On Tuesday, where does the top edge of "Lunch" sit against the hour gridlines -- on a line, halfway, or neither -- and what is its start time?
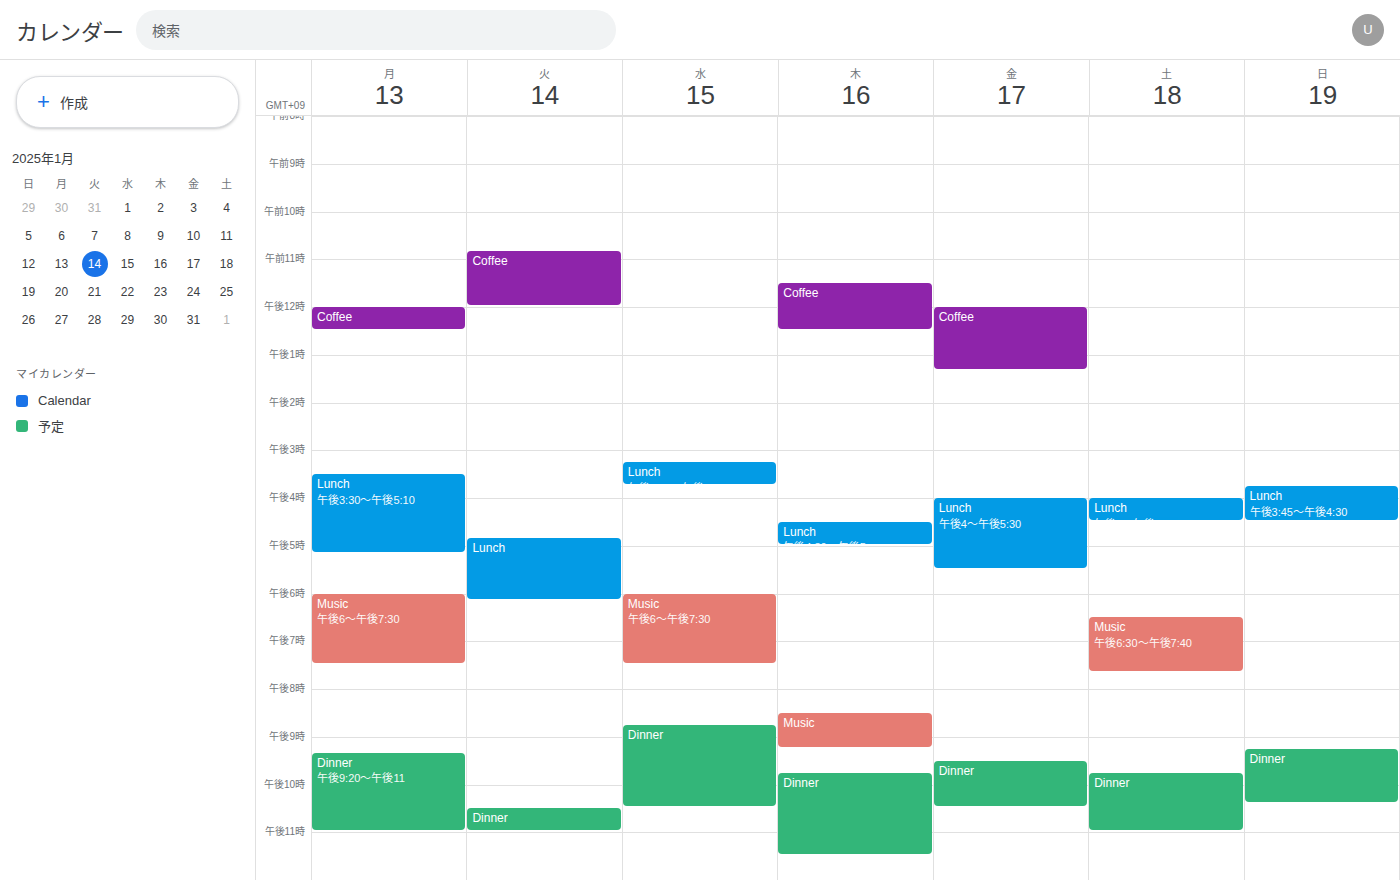
16:50 -- neither: 50 minutes below the 16:00 line and 10 minutes above the 17:00 line.